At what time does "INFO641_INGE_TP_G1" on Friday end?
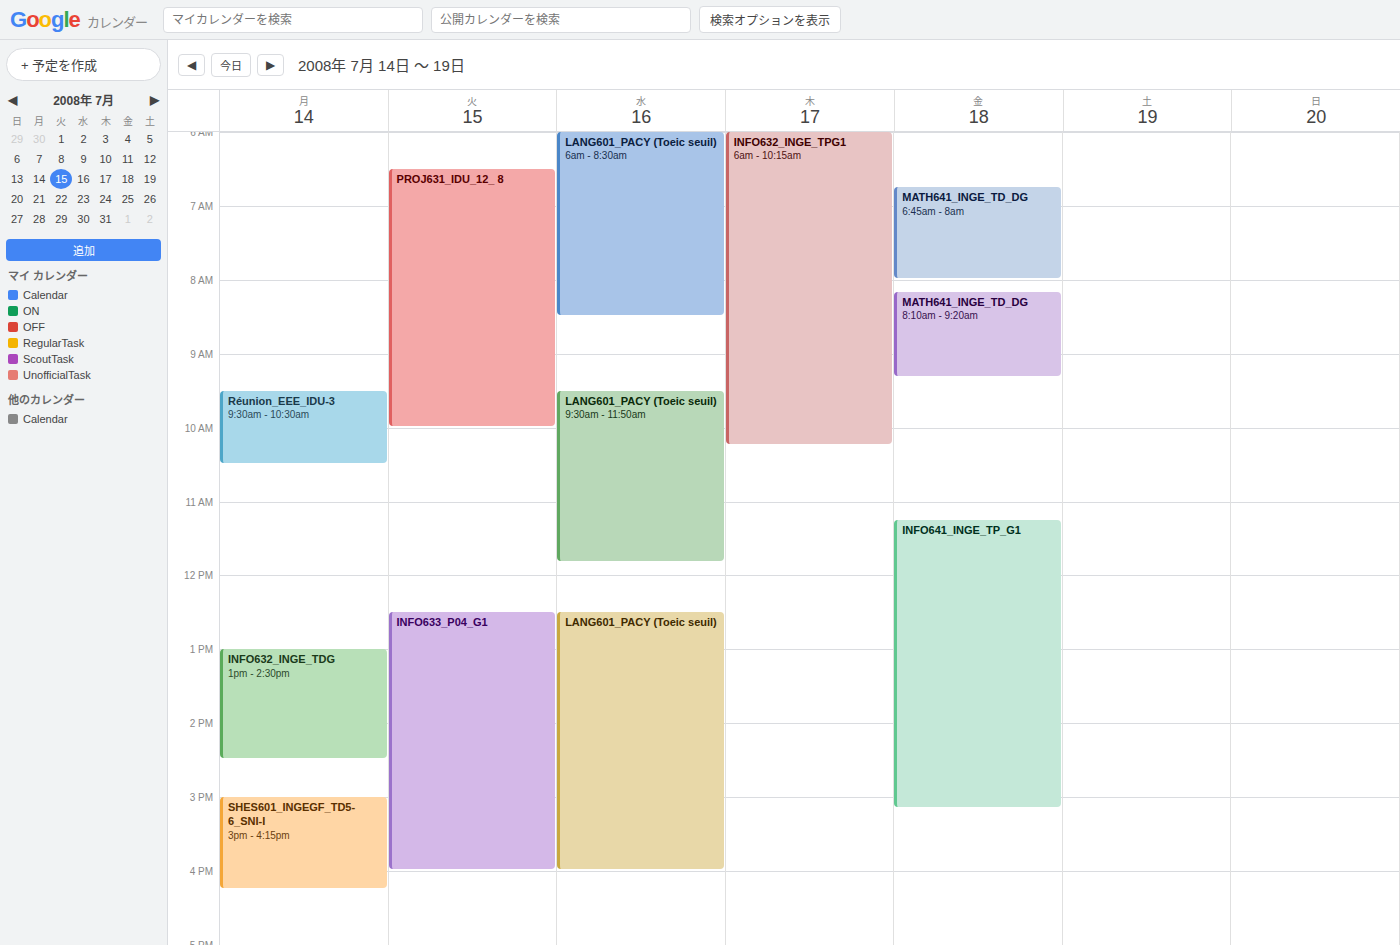
3:10 PM